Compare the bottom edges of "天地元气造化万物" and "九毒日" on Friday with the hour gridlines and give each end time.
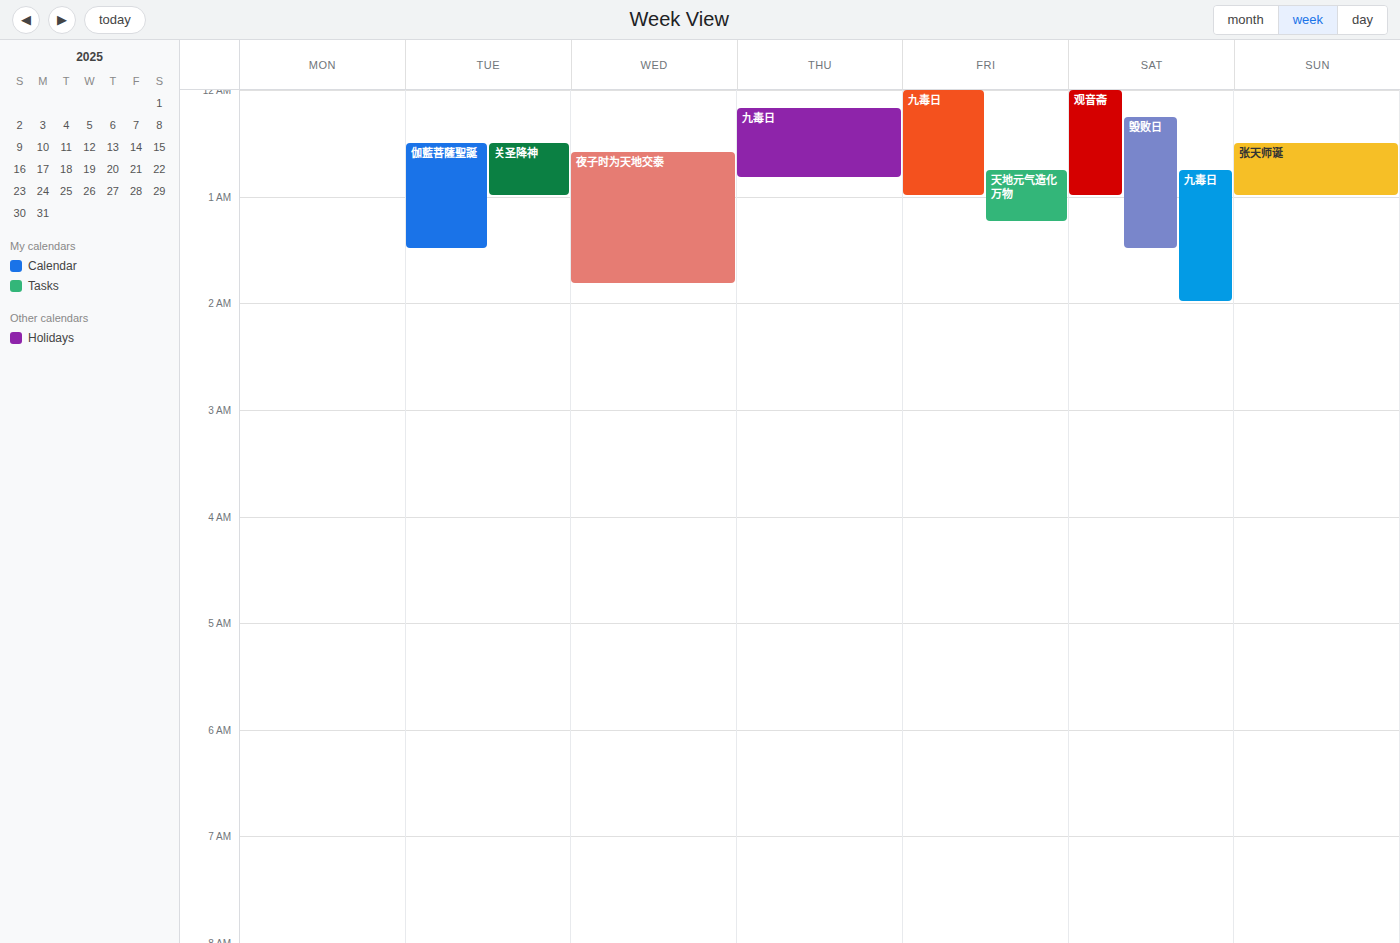
"天地元气造化万物": 1:15 AM, neither: a quarter of the way from the 1 AM line to the 2 AM line. "九毒日": 1:00 AM, exactly on the 1 AM line.